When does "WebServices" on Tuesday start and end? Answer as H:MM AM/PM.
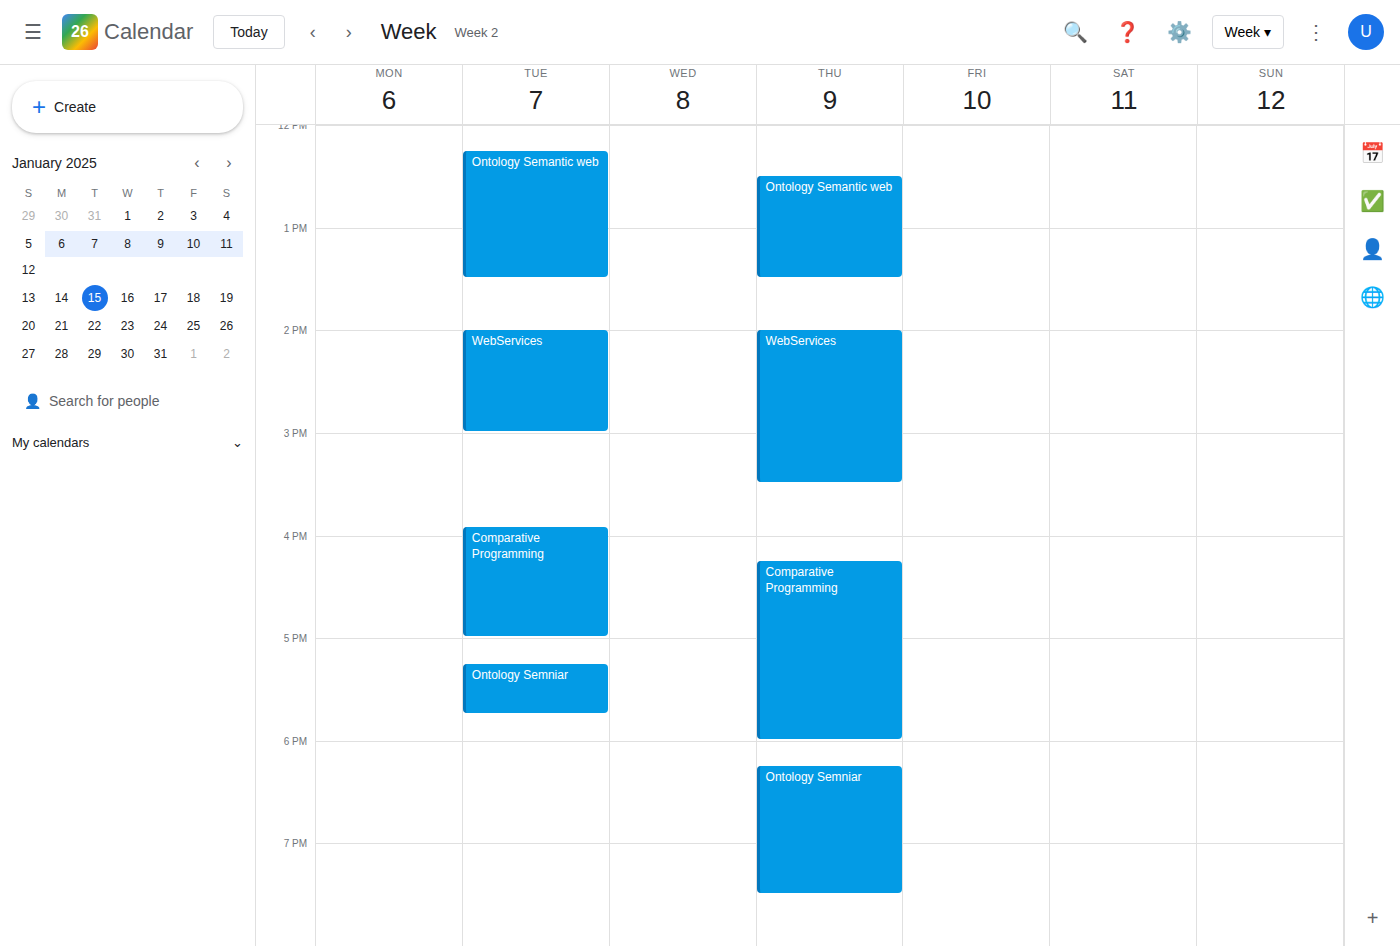
2:00 PM to 3:00 PM